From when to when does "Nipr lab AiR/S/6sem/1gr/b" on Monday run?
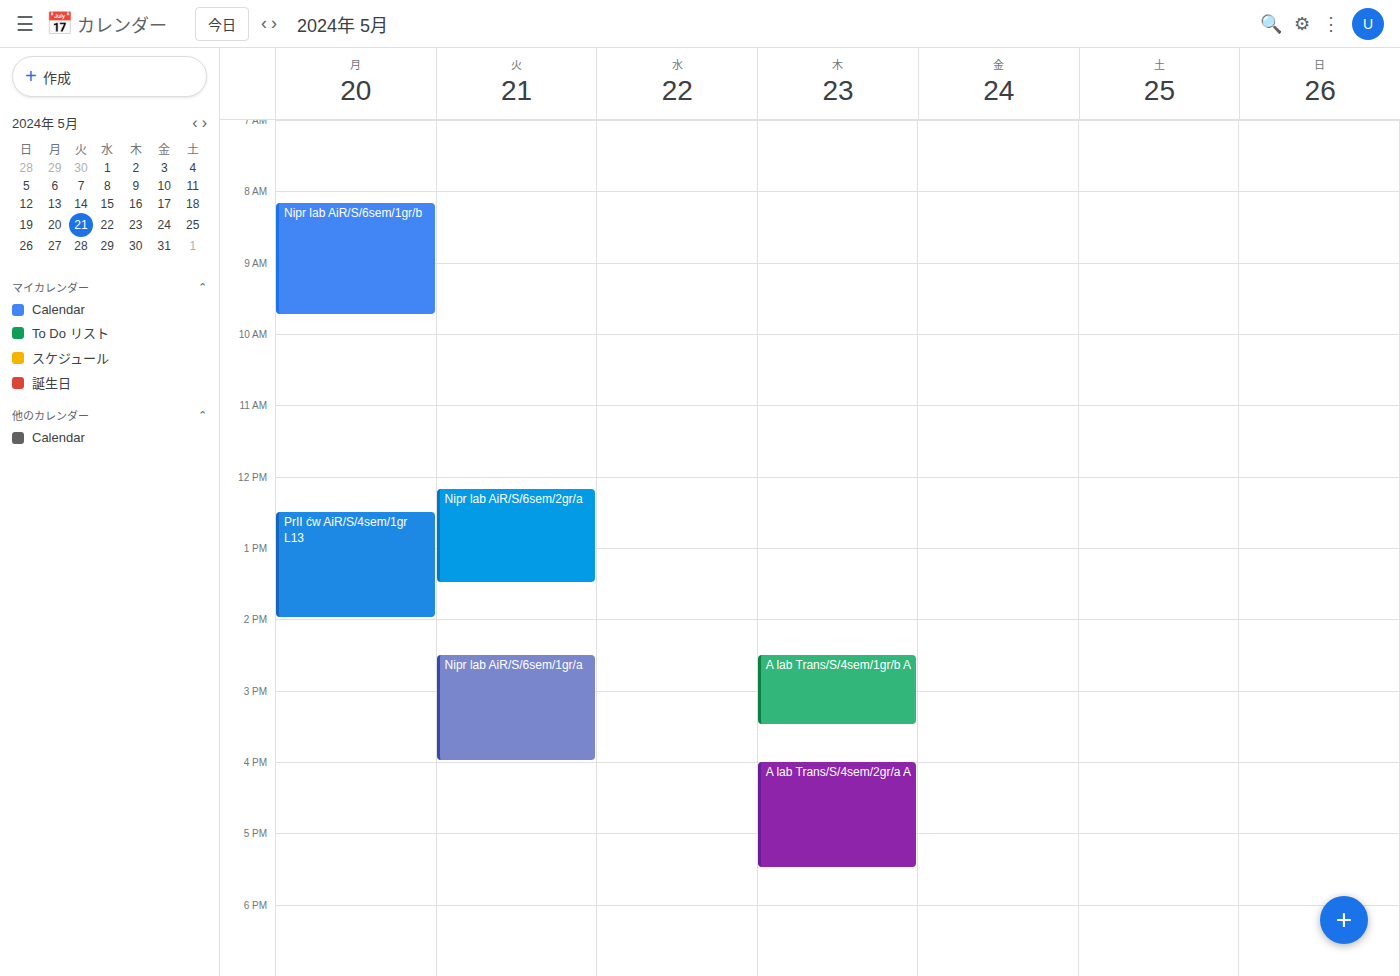
8:10 AM to 9:45 AM